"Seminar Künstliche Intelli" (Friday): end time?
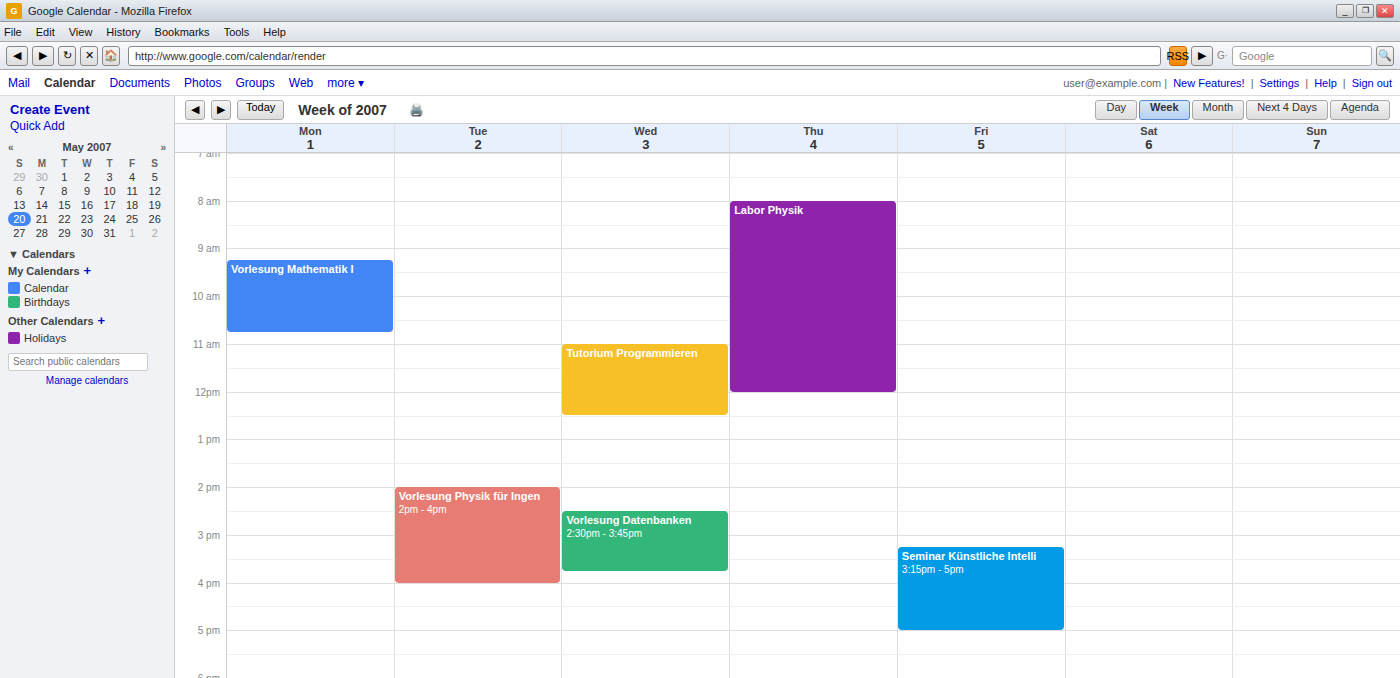
5:00 PM